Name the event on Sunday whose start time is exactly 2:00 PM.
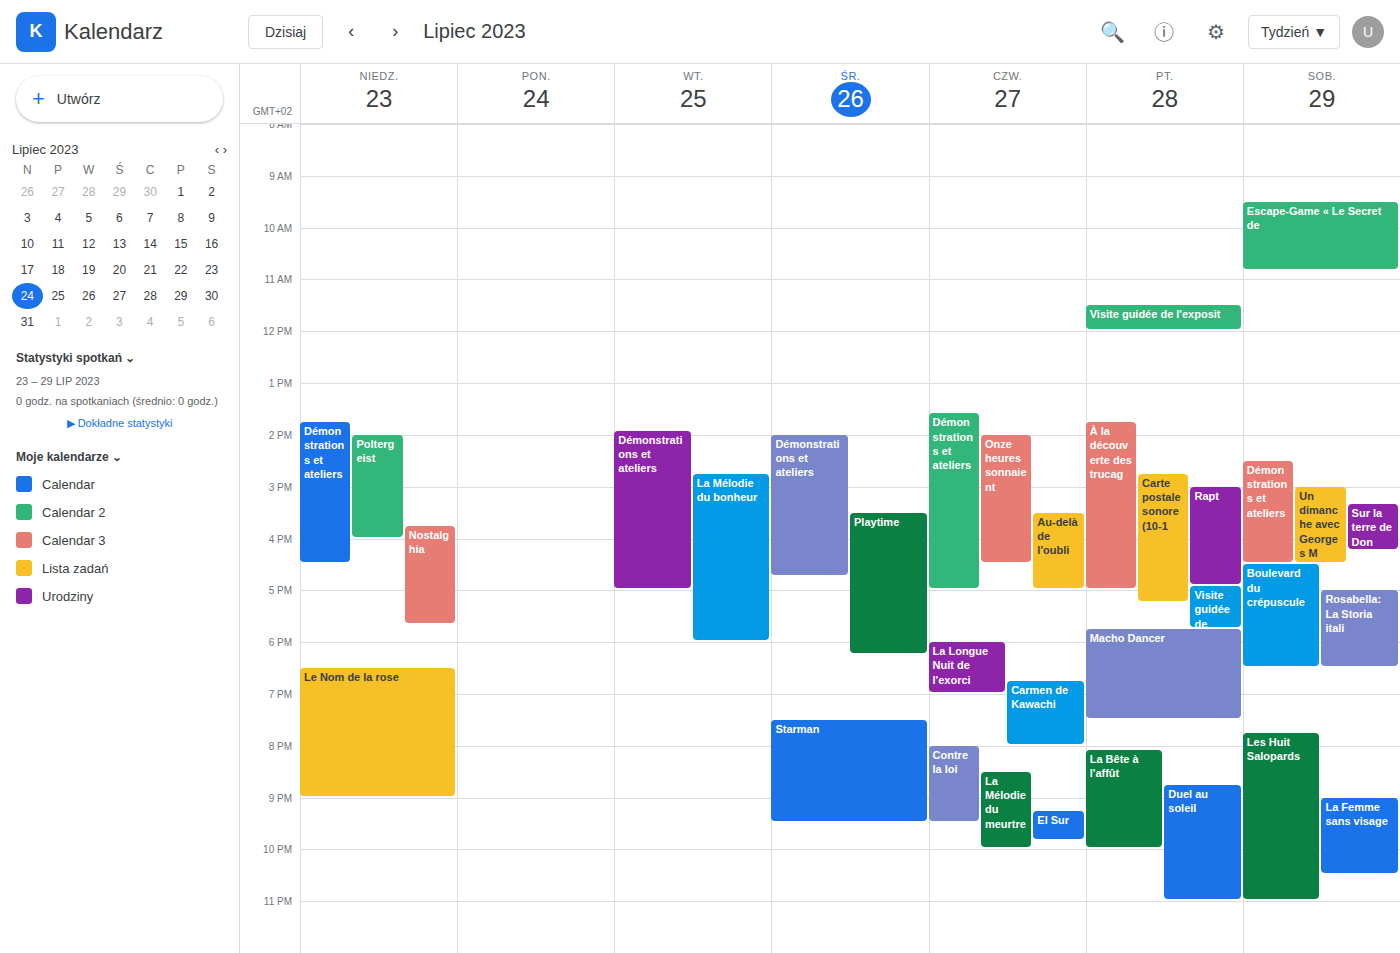
"Poltergeist"